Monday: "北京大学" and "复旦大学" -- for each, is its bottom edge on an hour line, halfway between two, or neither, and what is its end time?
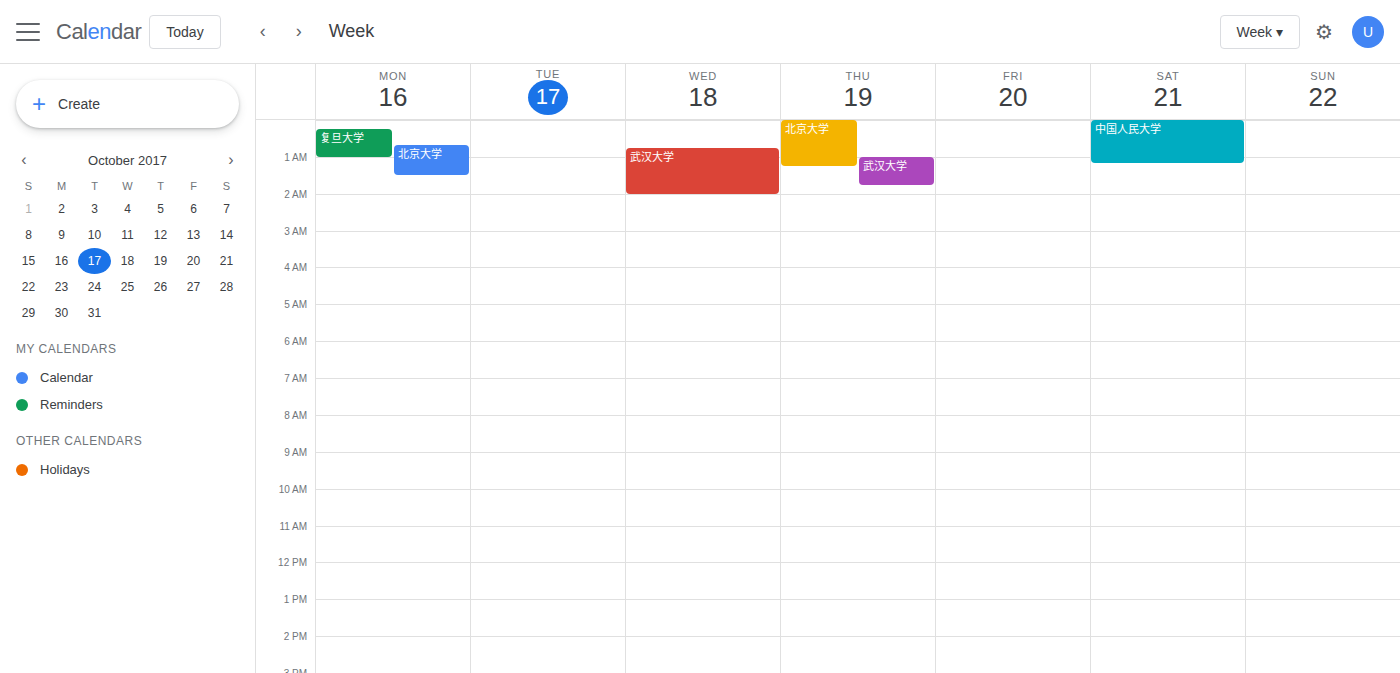
"北京大学": 1:30 AM, halfway between the 1 AM and 2 AM lines. "复旦大学": 1:00 AM, exactly on the 1 AM line.